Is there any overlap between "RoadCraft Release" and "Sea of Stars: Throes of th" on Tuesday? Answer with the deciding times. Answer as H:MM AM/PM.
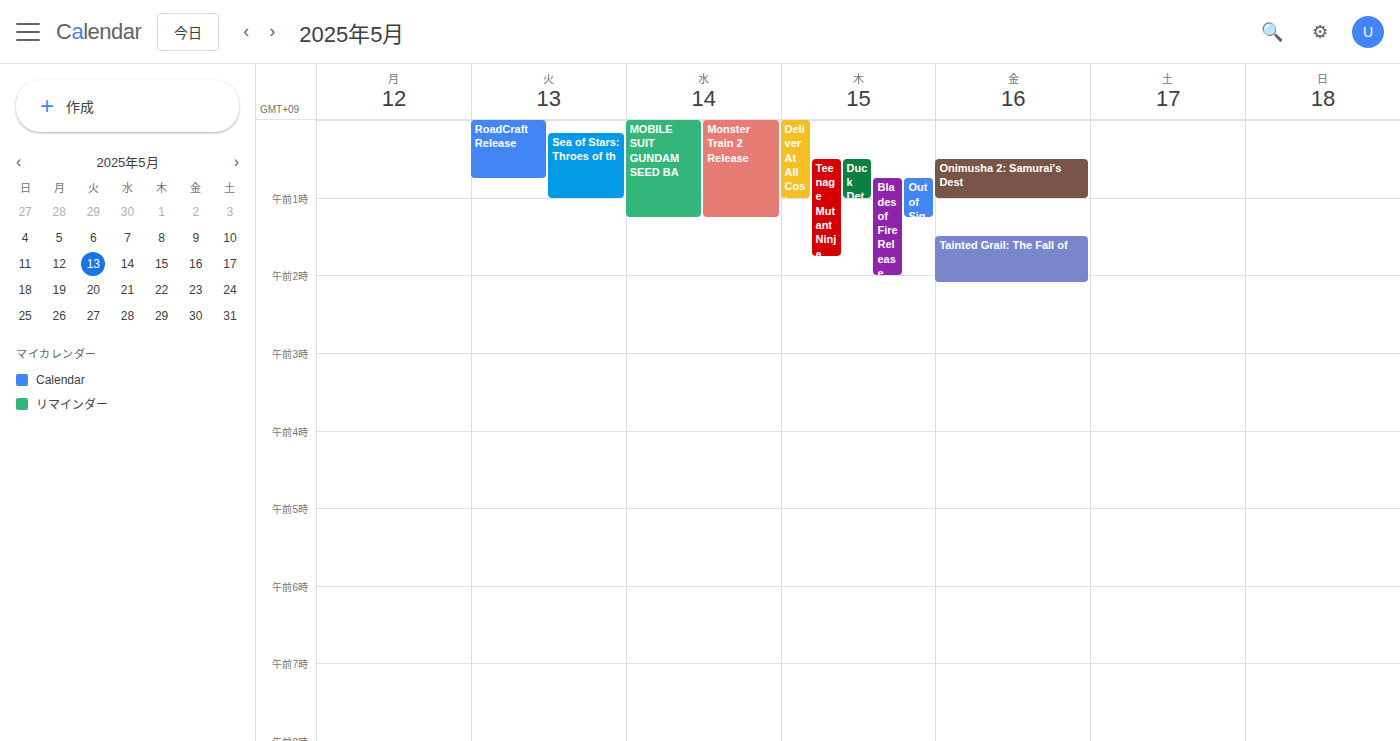
"Sea of Stars: Throes of th" starts at 12:10 AM, before "RoadCraft Release" ends at 12:45 AM -- they overlap.